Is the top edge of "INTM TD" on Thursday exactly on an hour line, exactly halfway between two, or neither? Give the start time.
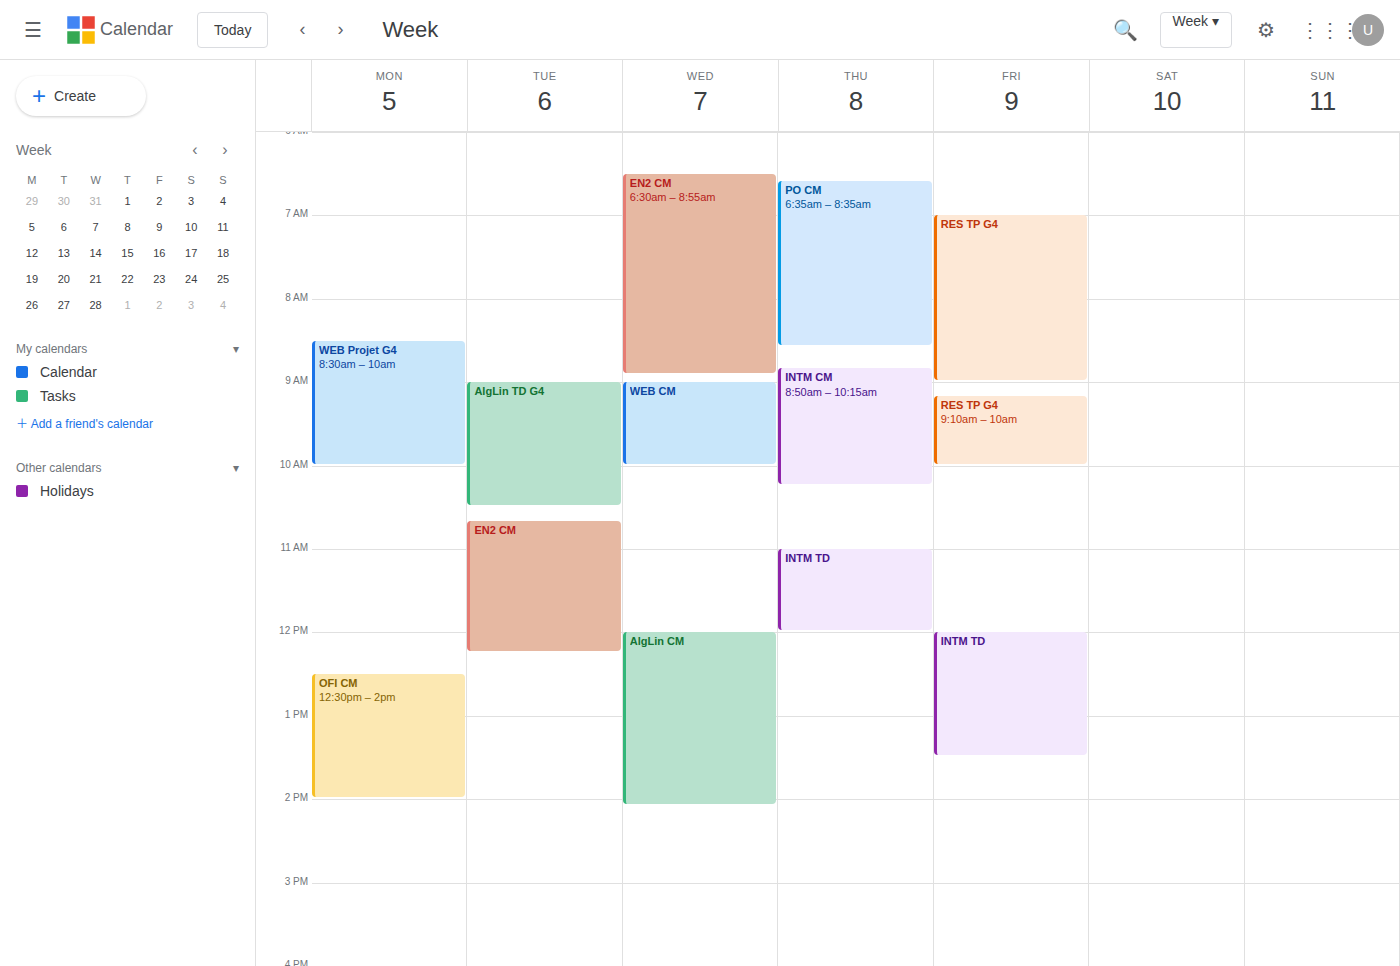
11:00 AM -- exactly on the 11 AM line.